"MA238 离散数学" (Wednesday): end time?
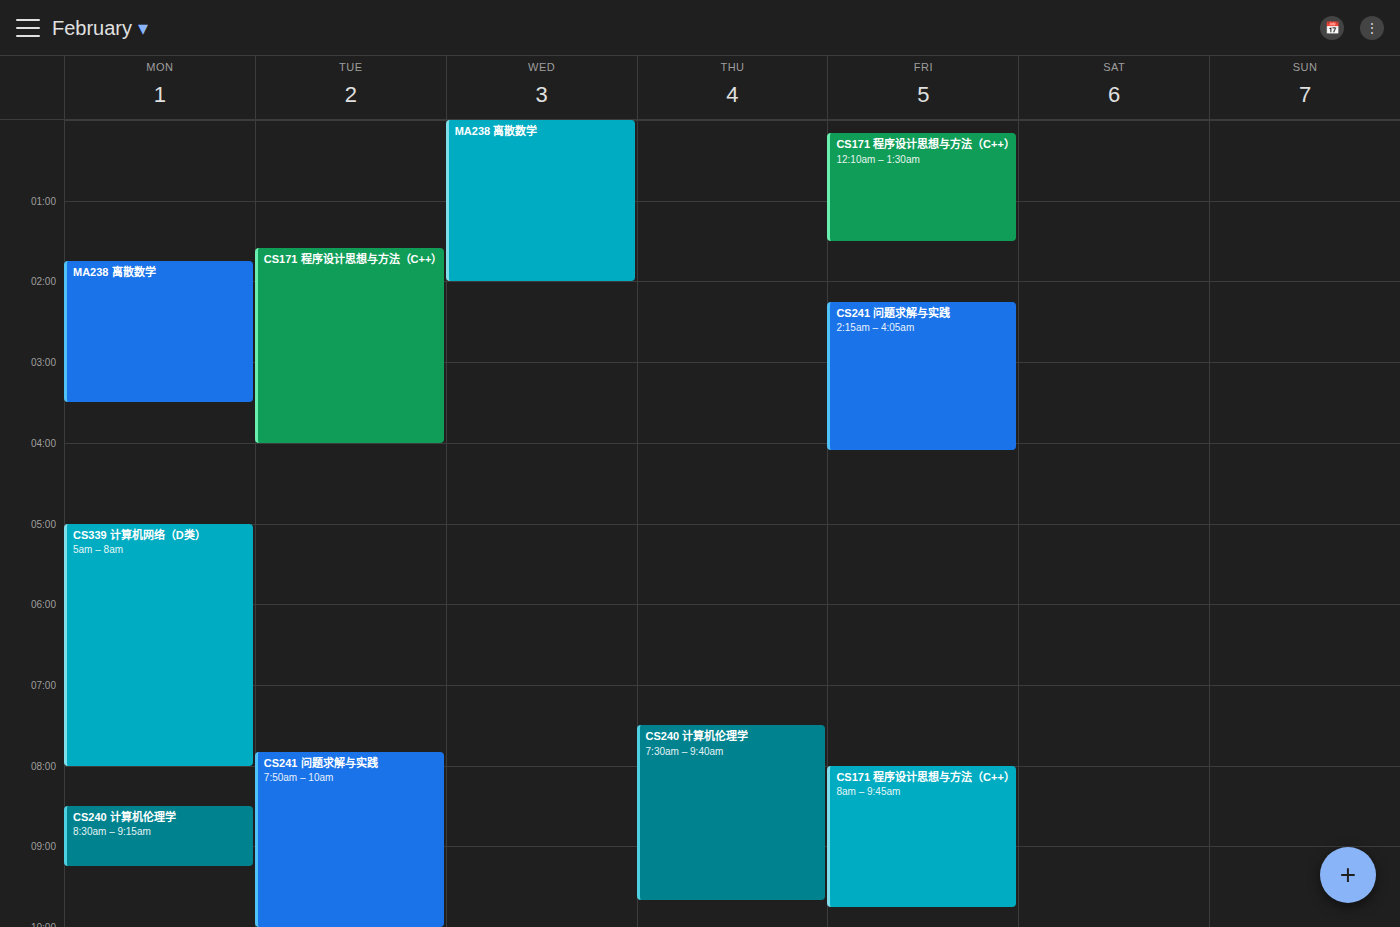
02:00